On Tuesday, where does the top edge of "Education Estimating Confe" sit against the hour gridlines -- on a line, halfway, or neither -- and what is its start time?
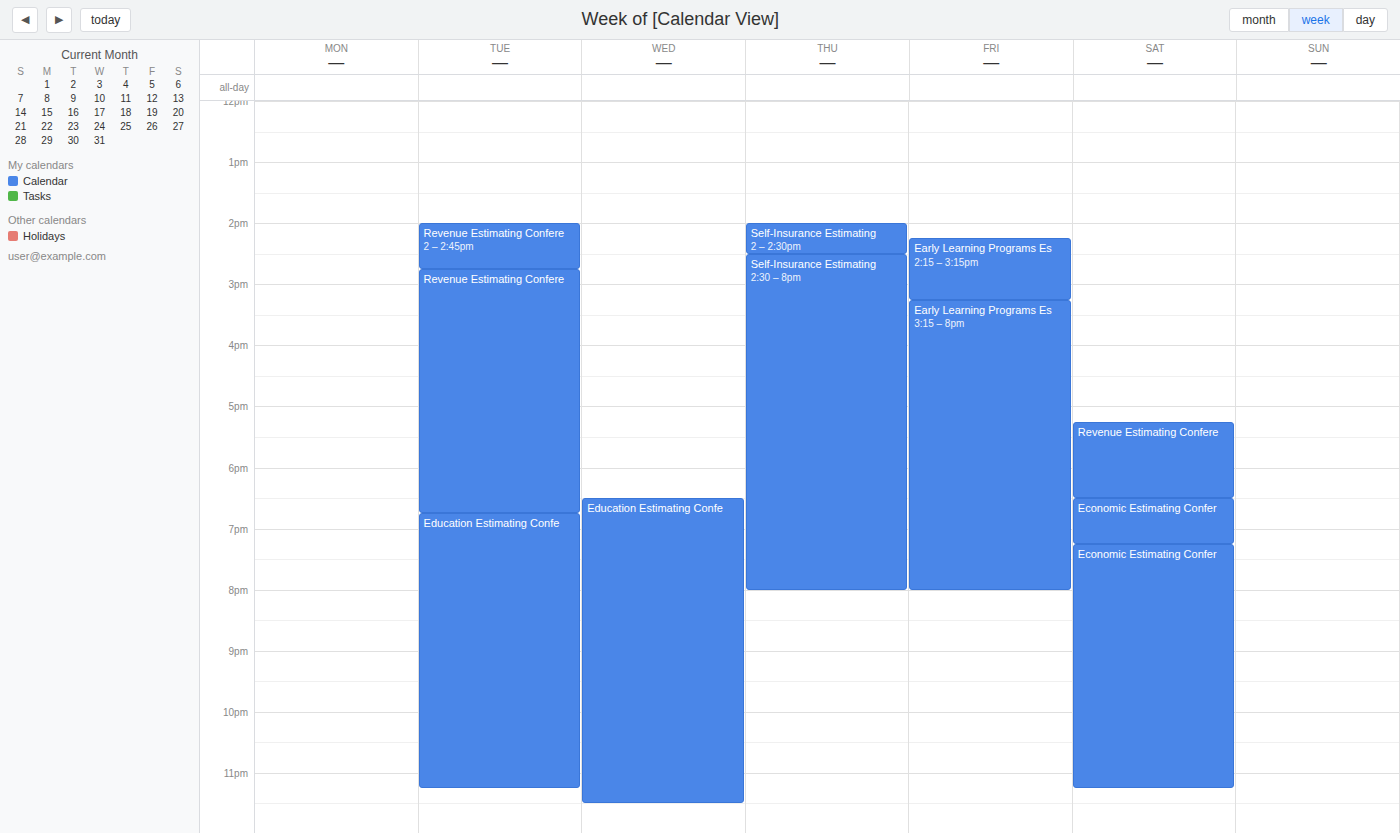
6:45 PM -- neither: three quarters of the way from the 6 PM line to the 7 PM line.